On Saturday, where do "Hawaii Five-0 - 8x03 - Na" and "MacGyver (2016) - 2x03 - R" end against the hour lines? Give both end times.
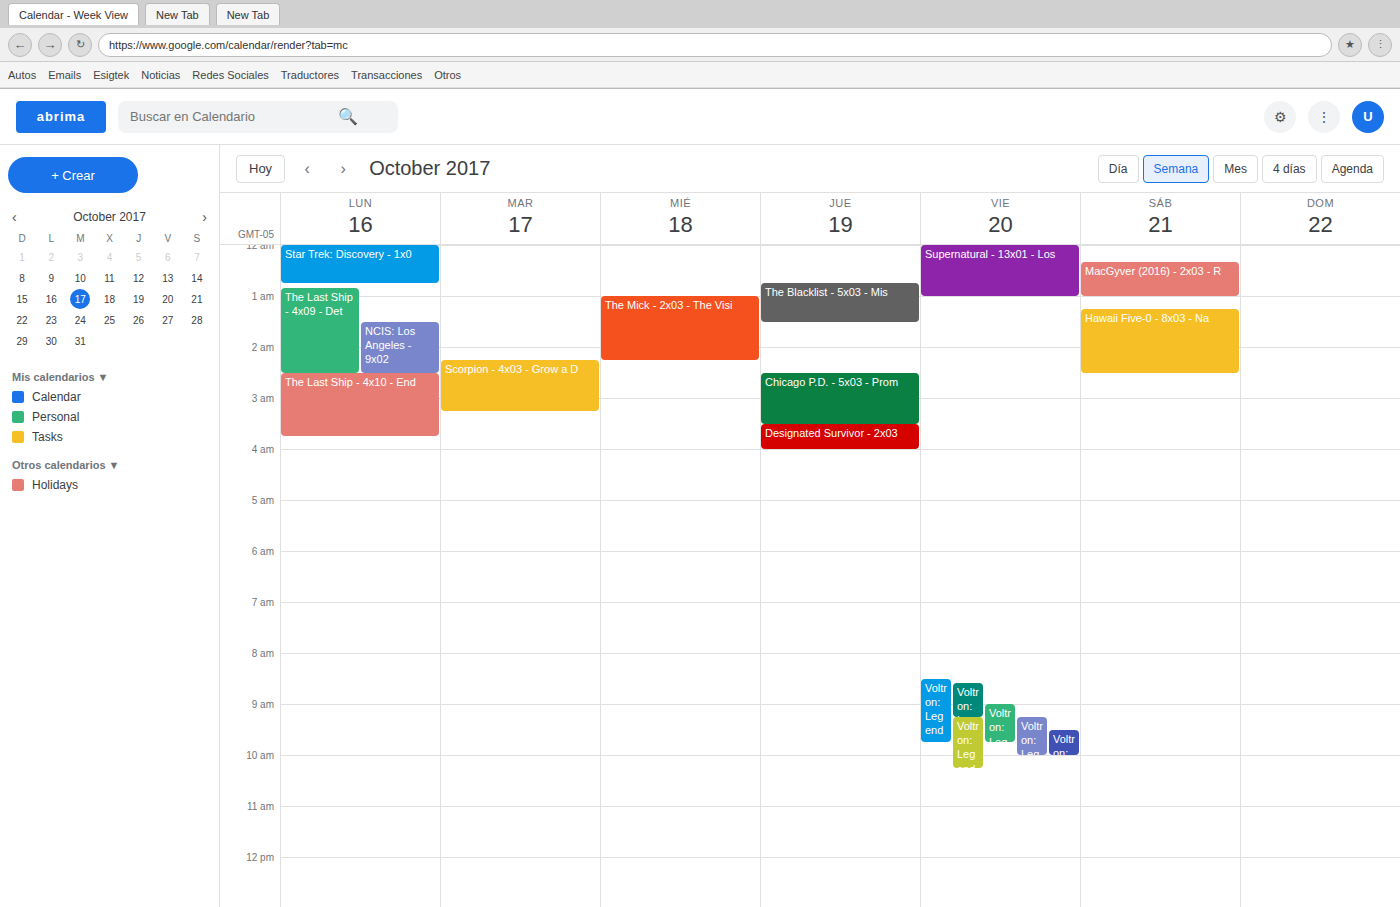
"Hawaii Five-0 - 8x03 - Na": 02:30, halfway between the 02:00 and 03:00 lines. "MacGyver (2016) - 2x03 - R": 01:00, exactly on the 01:00 line.